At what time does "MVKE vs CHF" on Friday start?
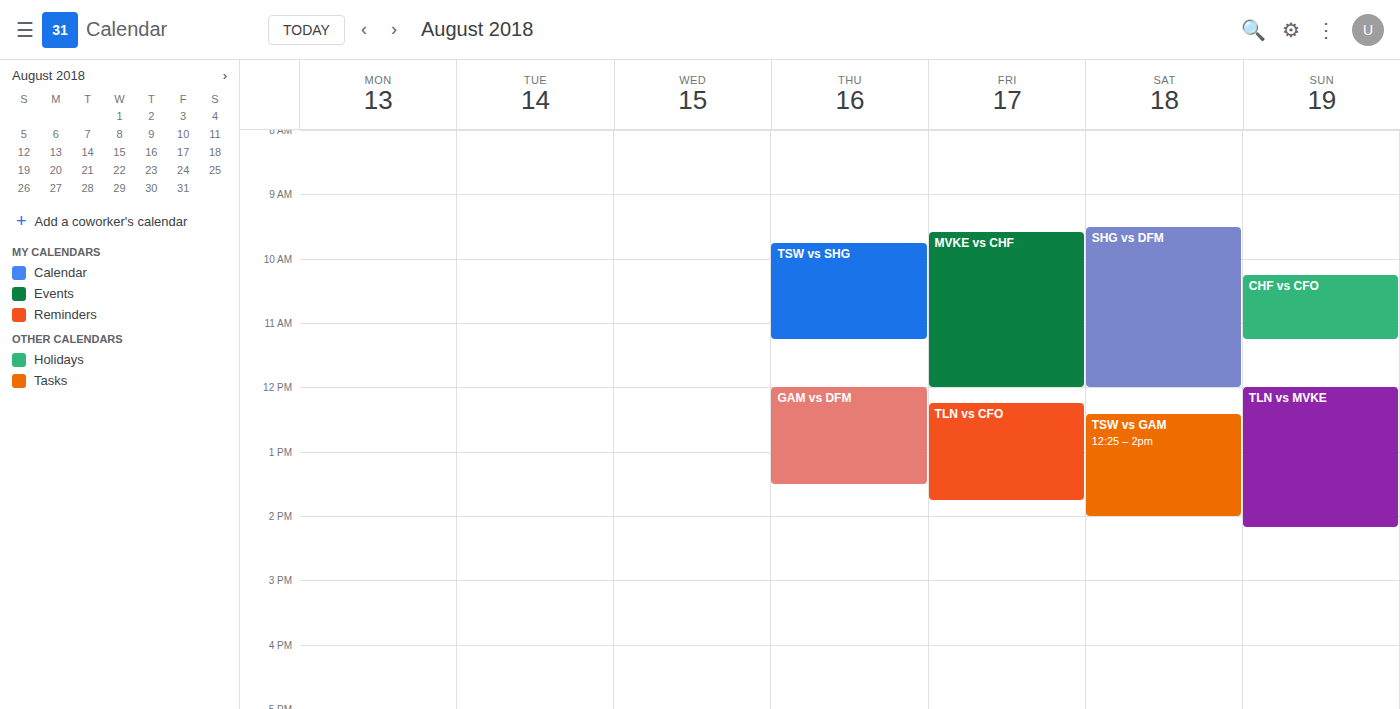
9:35 AM